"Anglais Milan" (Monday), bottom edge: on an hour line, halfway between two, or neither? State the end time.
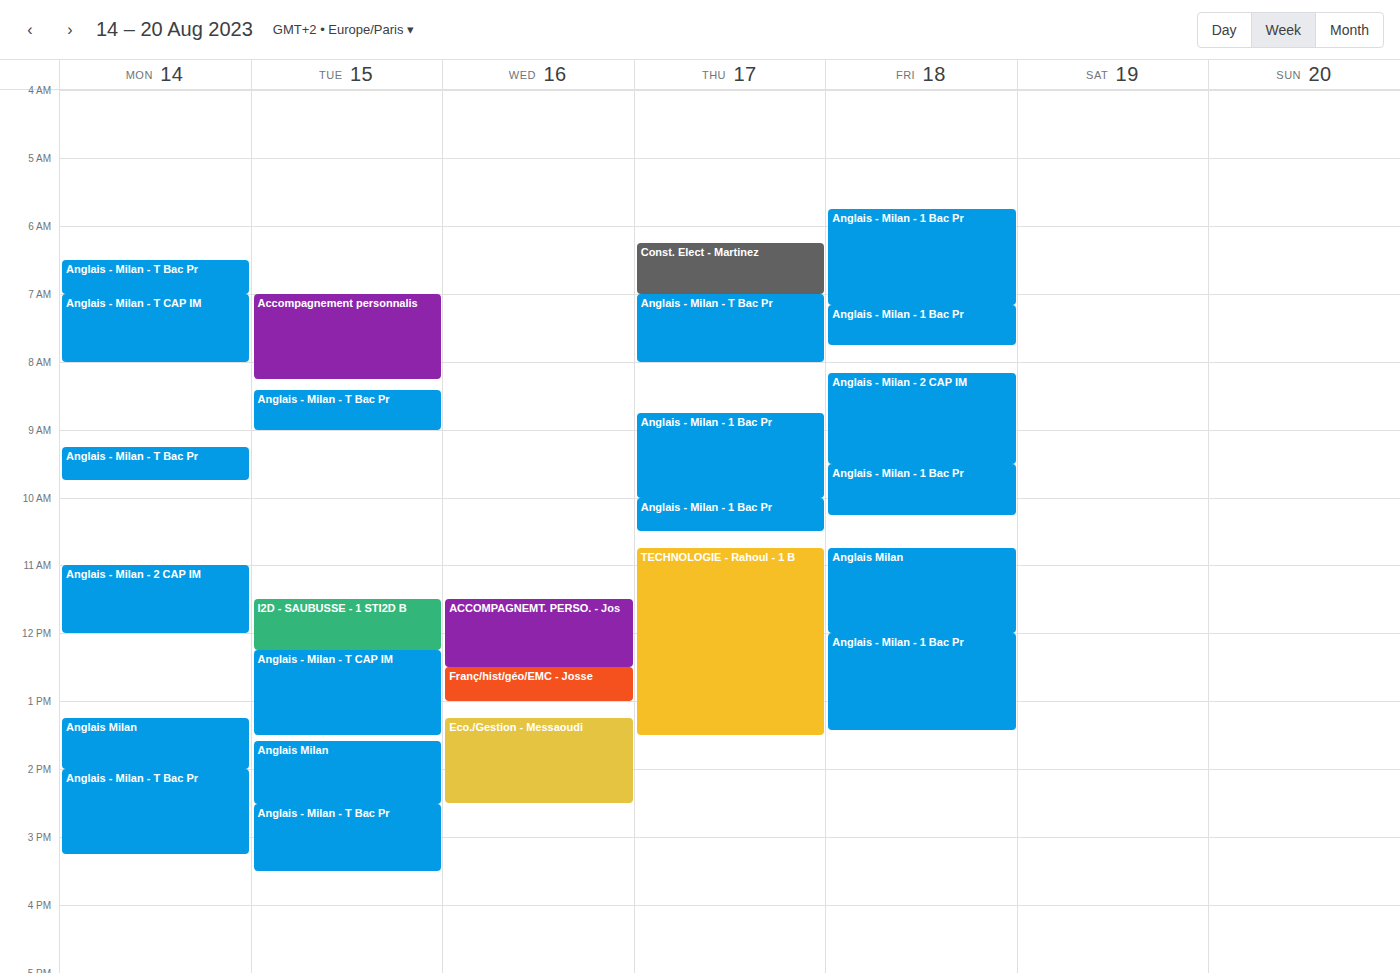
2:00 PM -- exactly on the 2 PM line.